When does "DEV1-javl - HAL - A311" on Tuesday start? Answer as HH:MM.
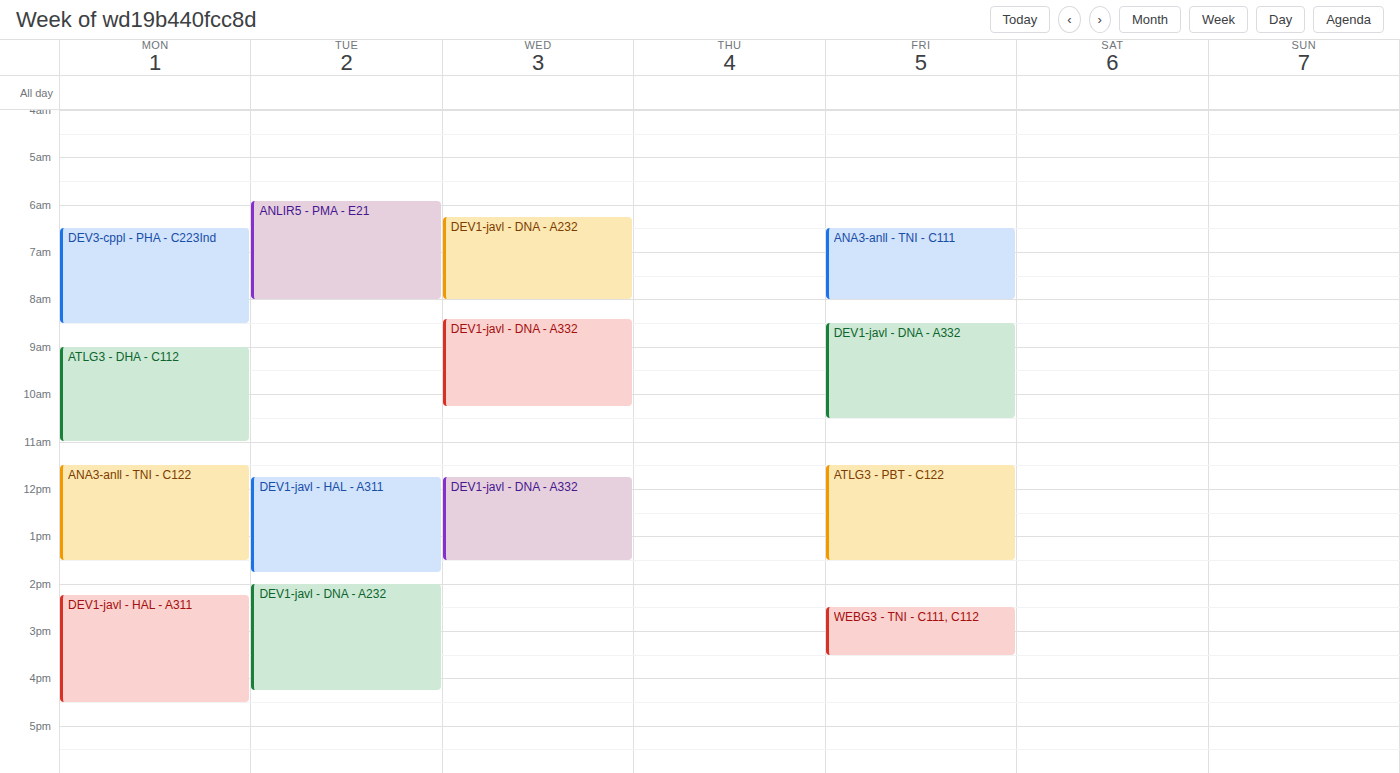
11:45